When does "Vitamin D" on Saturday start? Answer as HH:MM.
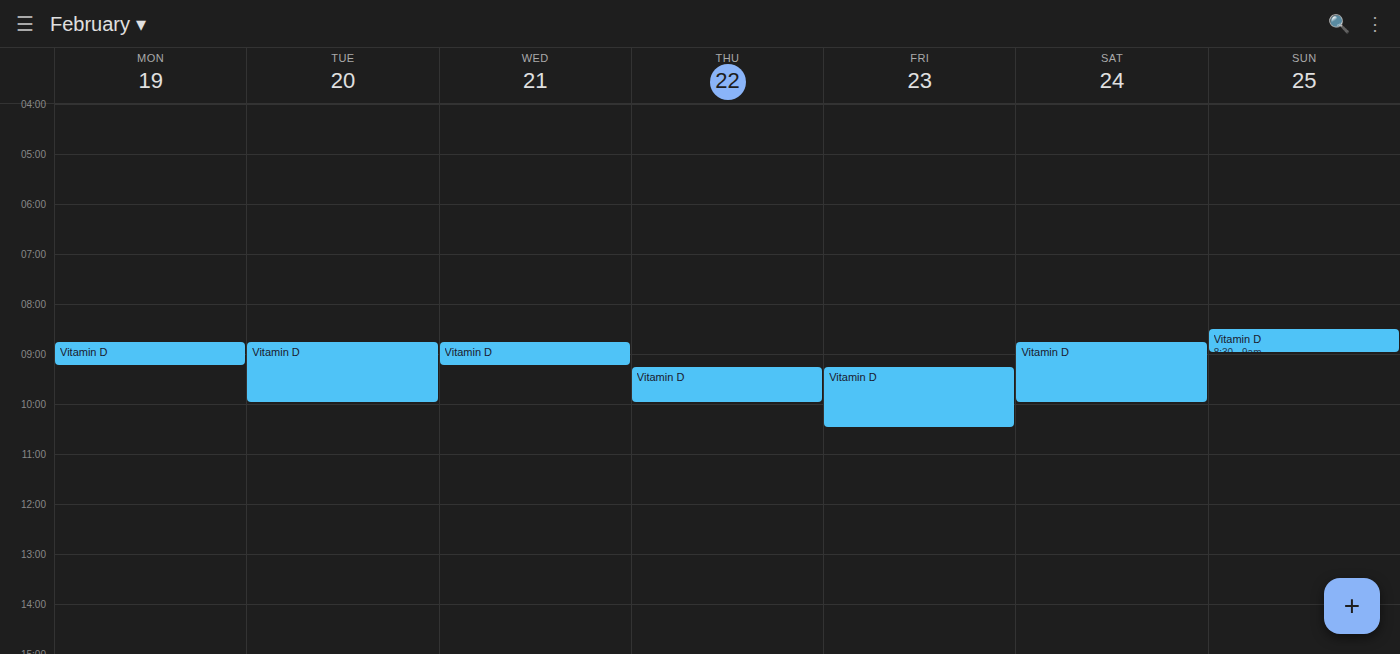
08:45